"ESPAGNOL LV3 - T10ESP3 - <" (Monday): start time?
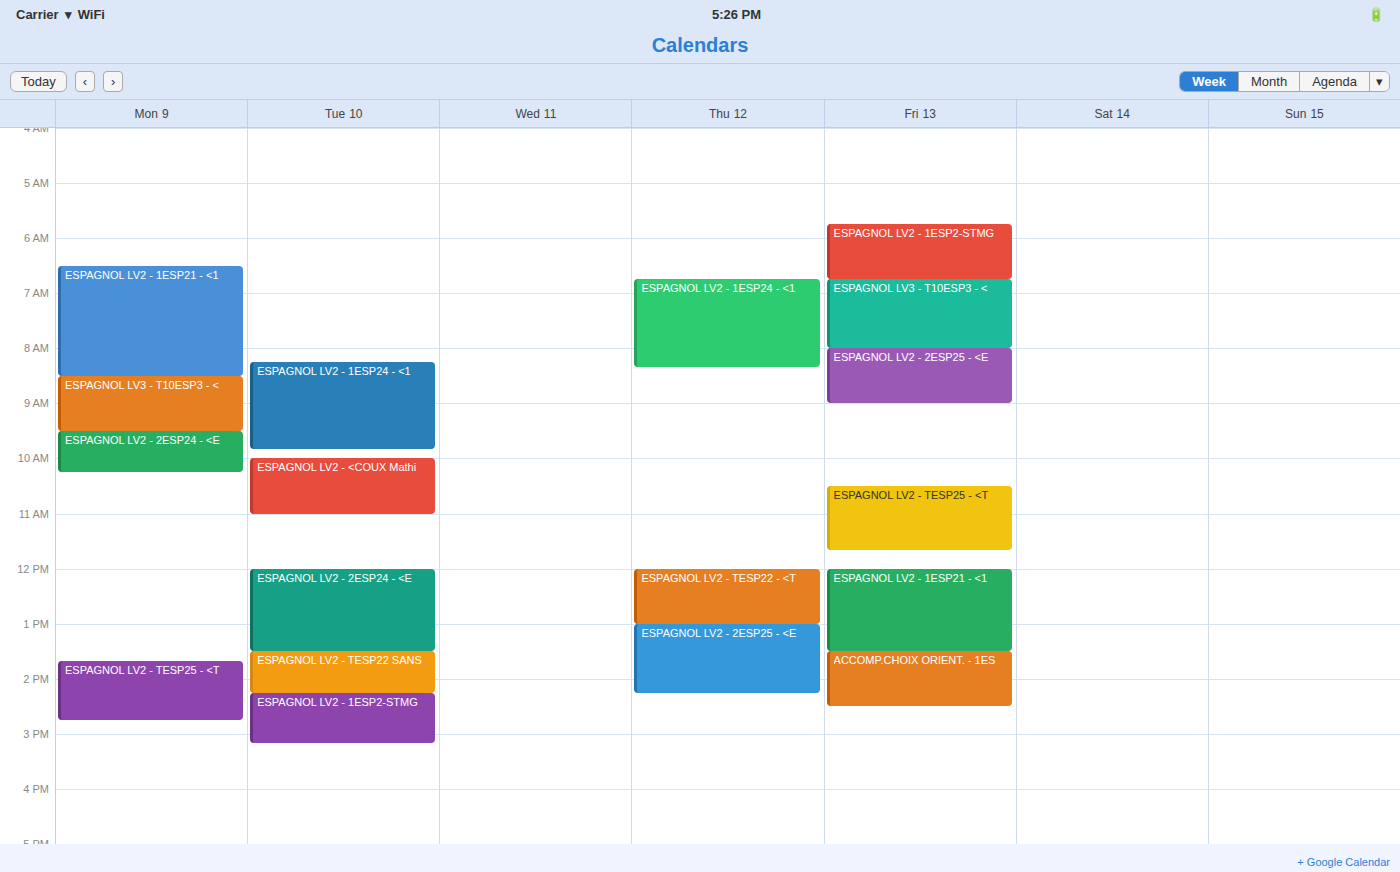
8:30 AM